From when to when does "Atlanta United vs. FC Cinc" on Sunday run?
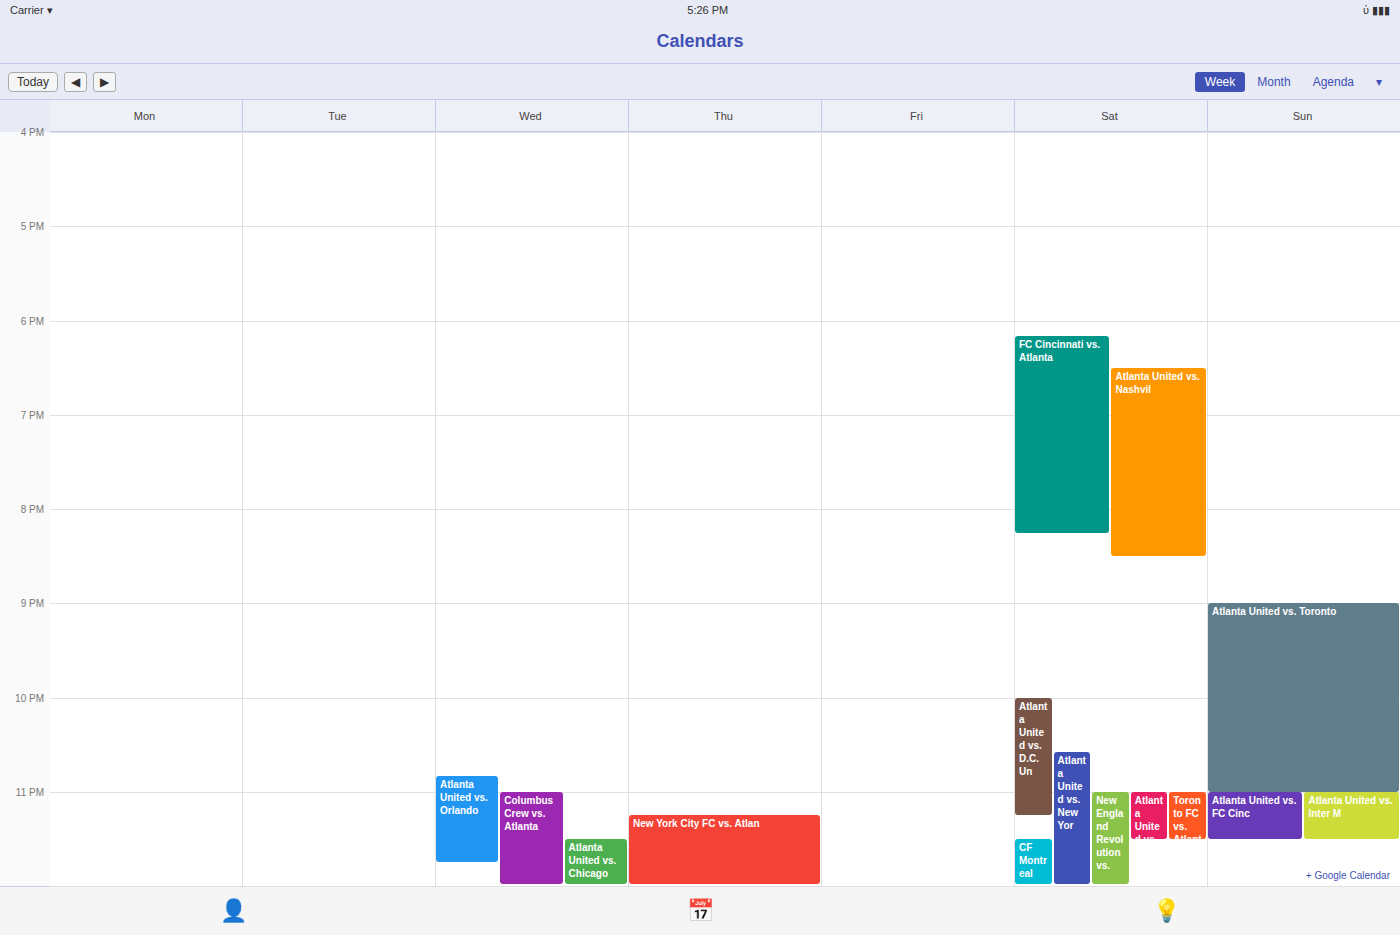
11:00 PM to 11:30 PM